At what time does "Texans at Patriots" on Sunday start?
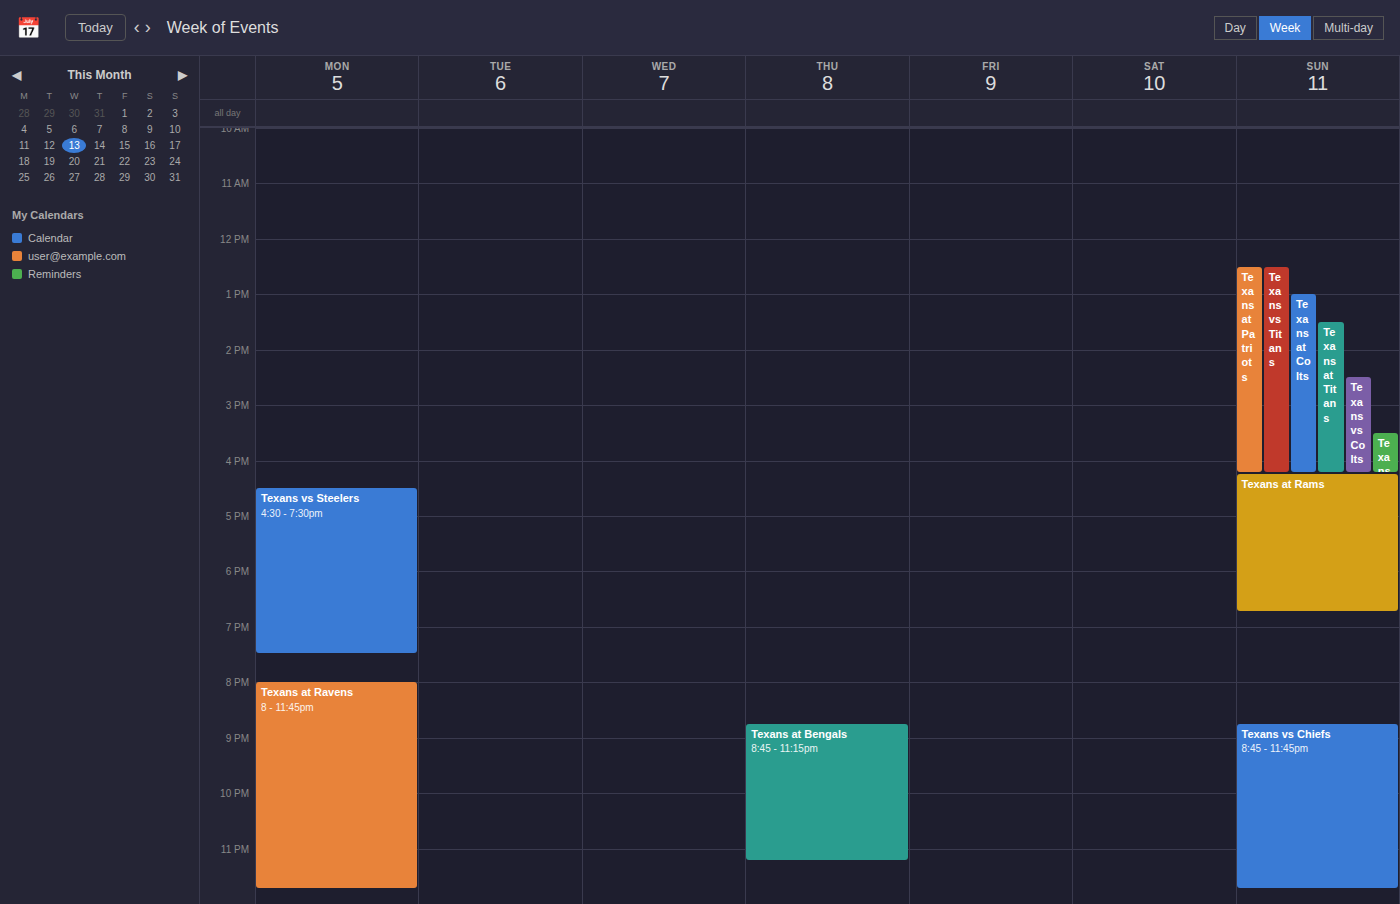
12:30